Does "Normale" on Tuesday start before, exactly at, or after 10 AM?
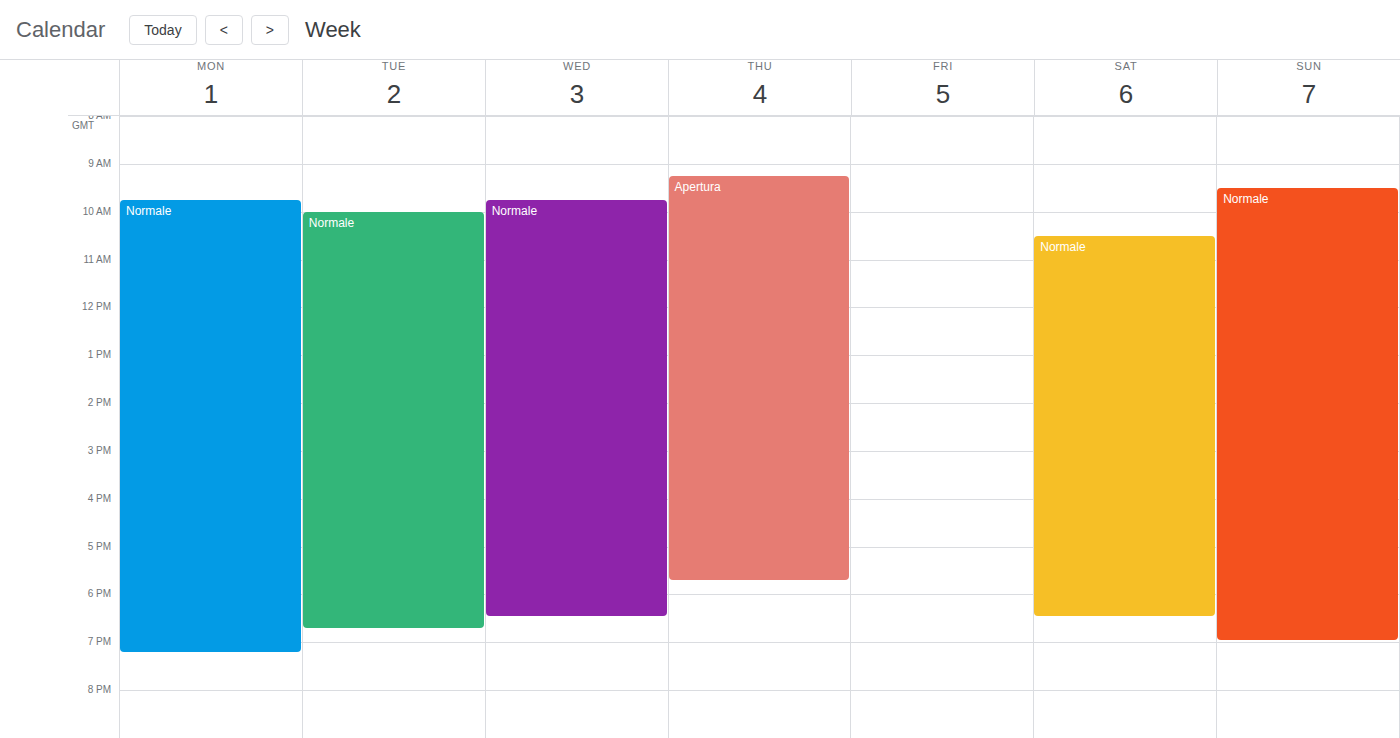
10:00 AM -- exactly at 10 AM, on the 10 AM line.